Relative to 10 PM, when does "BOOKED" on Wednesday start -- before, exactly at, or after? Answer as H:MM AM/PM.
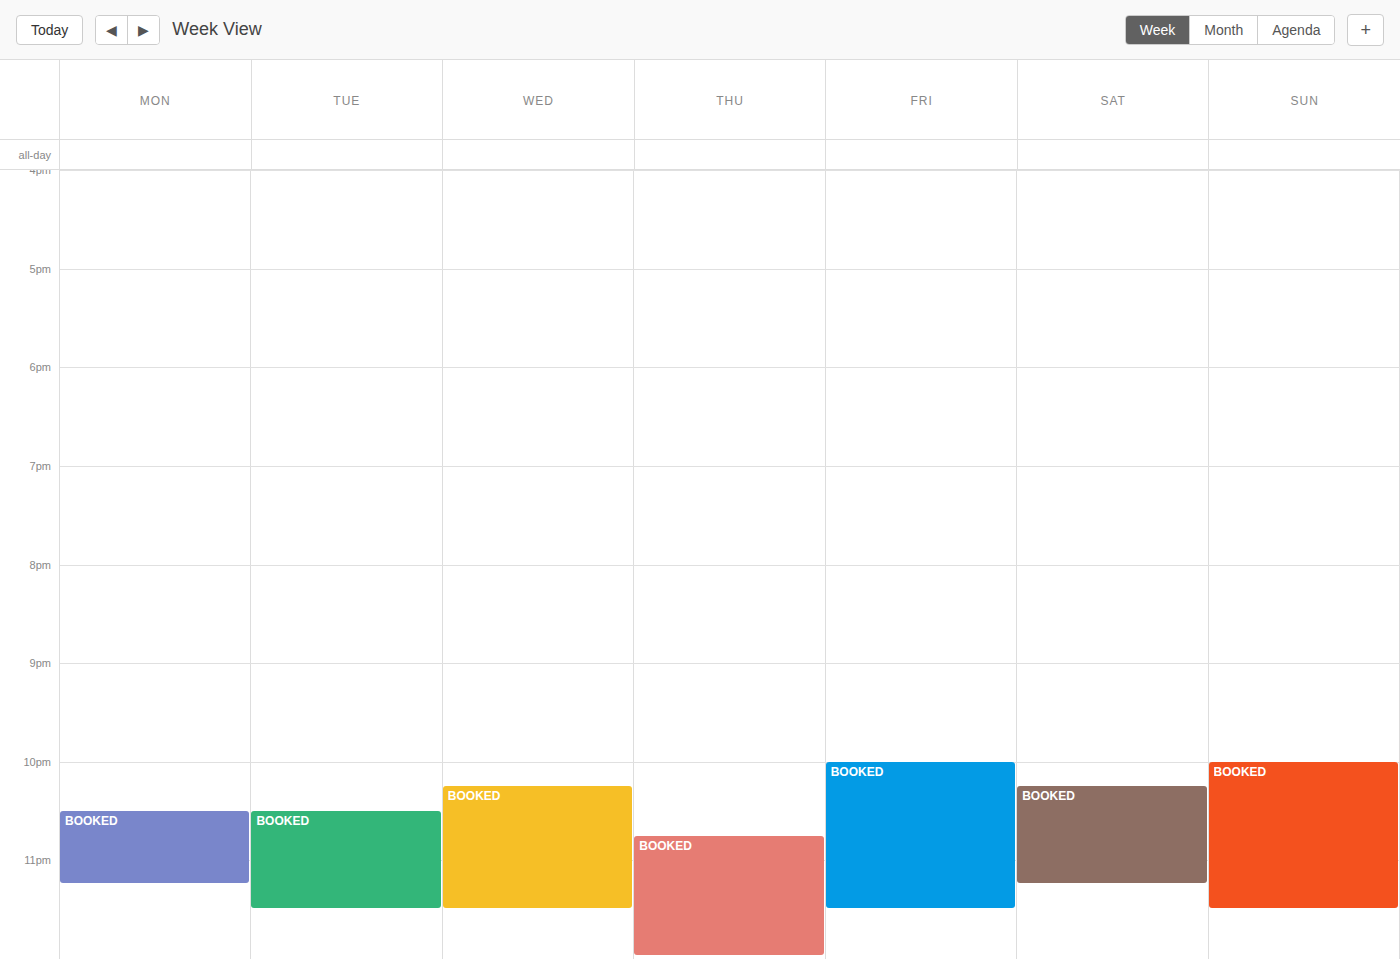
10:15 PM -- after 10 PM, 15 minutes below the 10 PM line.